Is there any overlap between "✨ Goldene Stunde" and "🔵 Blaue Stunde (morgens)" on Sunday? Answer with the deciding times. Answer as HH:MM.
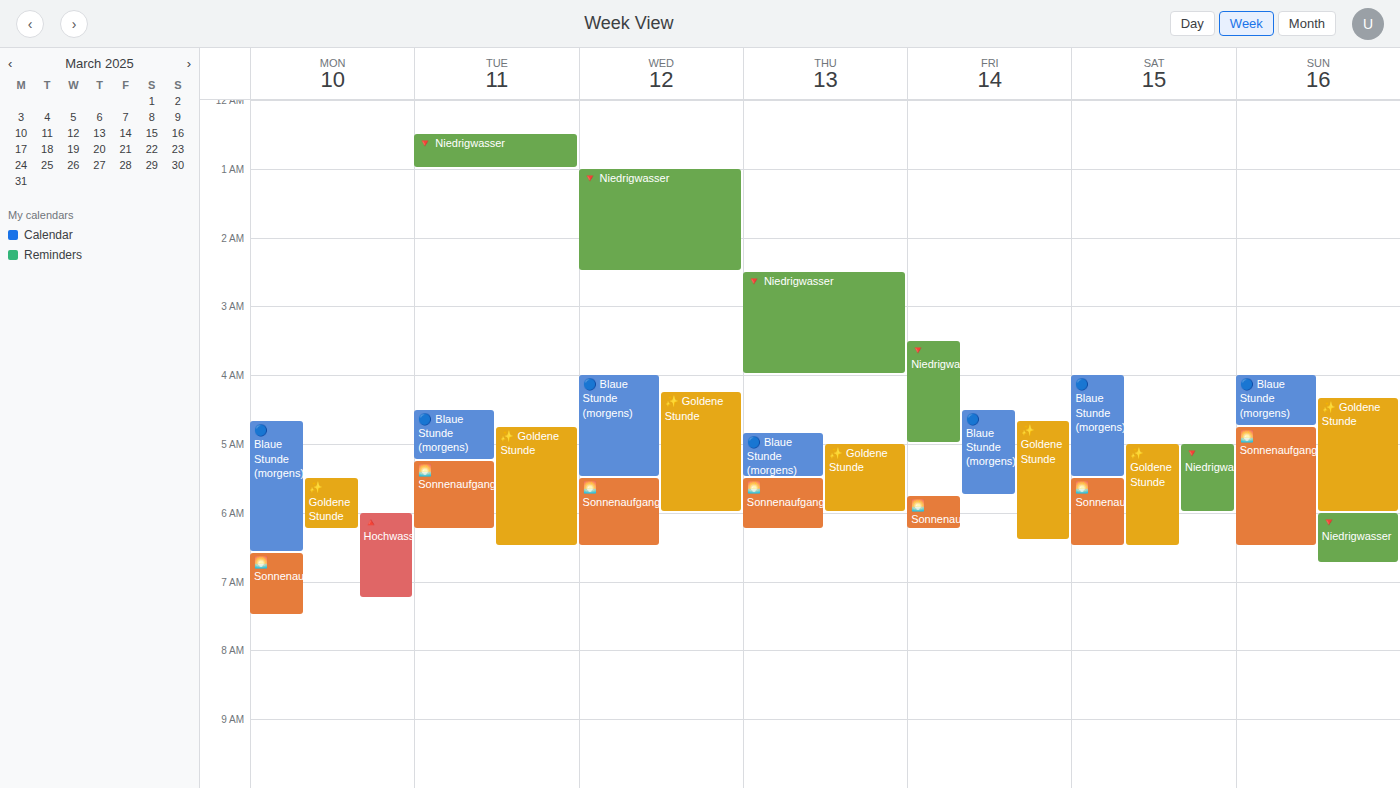
"✨ Goldene Stunde" starts at 04:20, before "🔵 Blaue Stunde (morgens)" ends at 04:45 -- they overlap.